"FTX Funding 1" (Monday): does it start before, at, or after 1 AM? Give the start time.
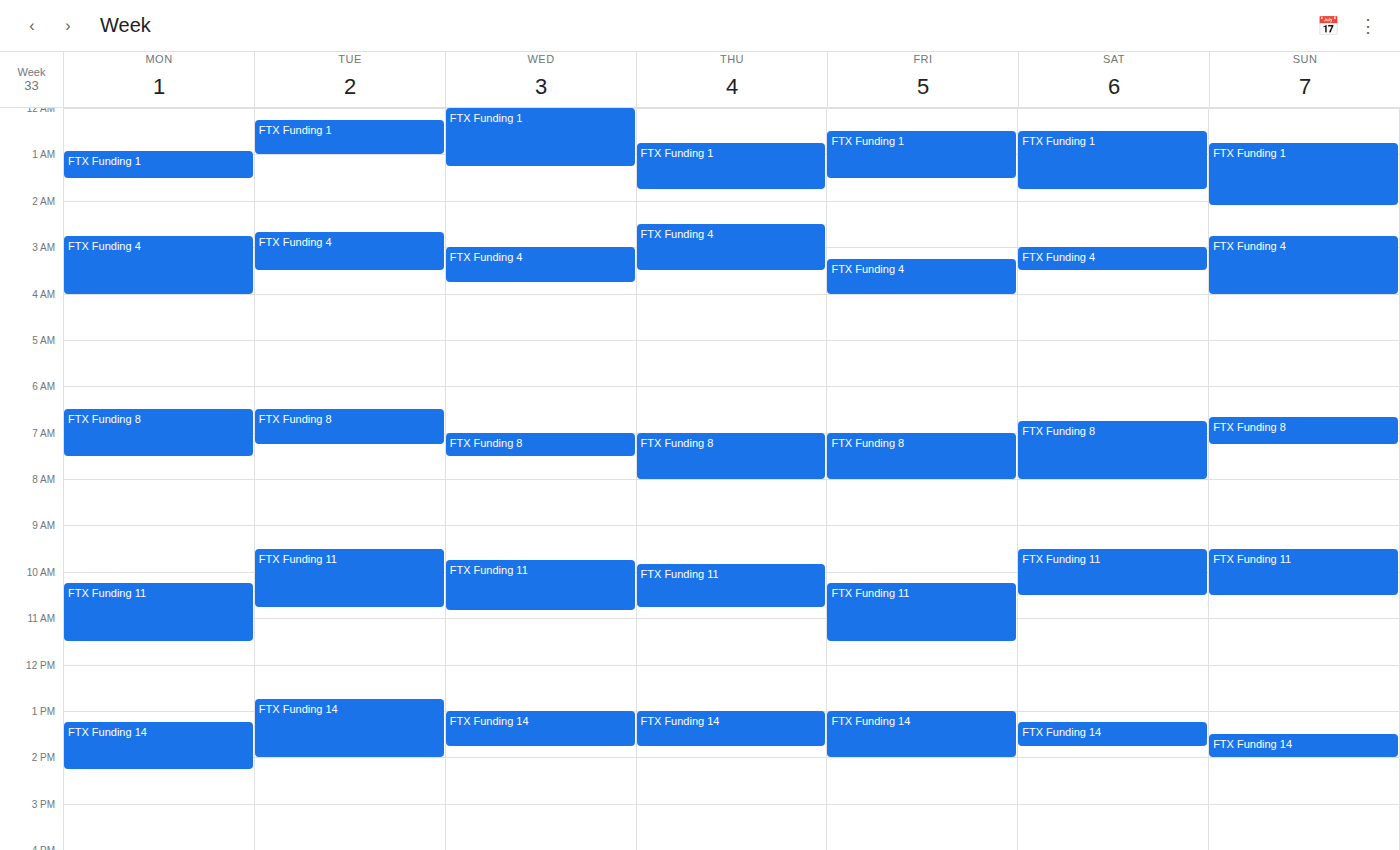
12:55 AM -- before 1 AM, 5 minutes above the 1 AM line.